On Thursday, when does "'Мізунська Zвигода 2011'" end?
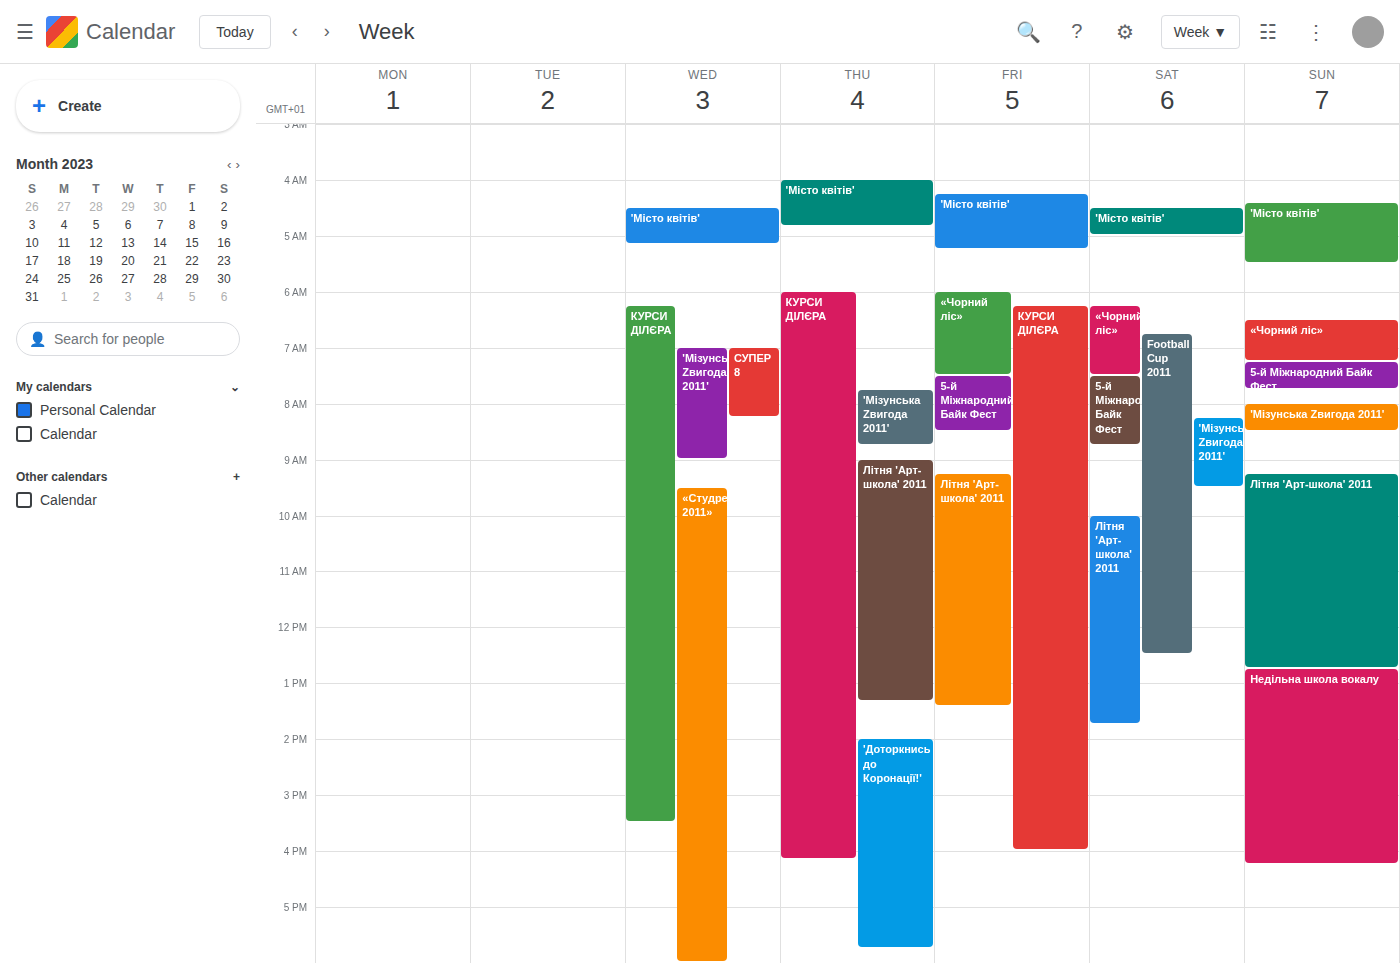
8:45 AM